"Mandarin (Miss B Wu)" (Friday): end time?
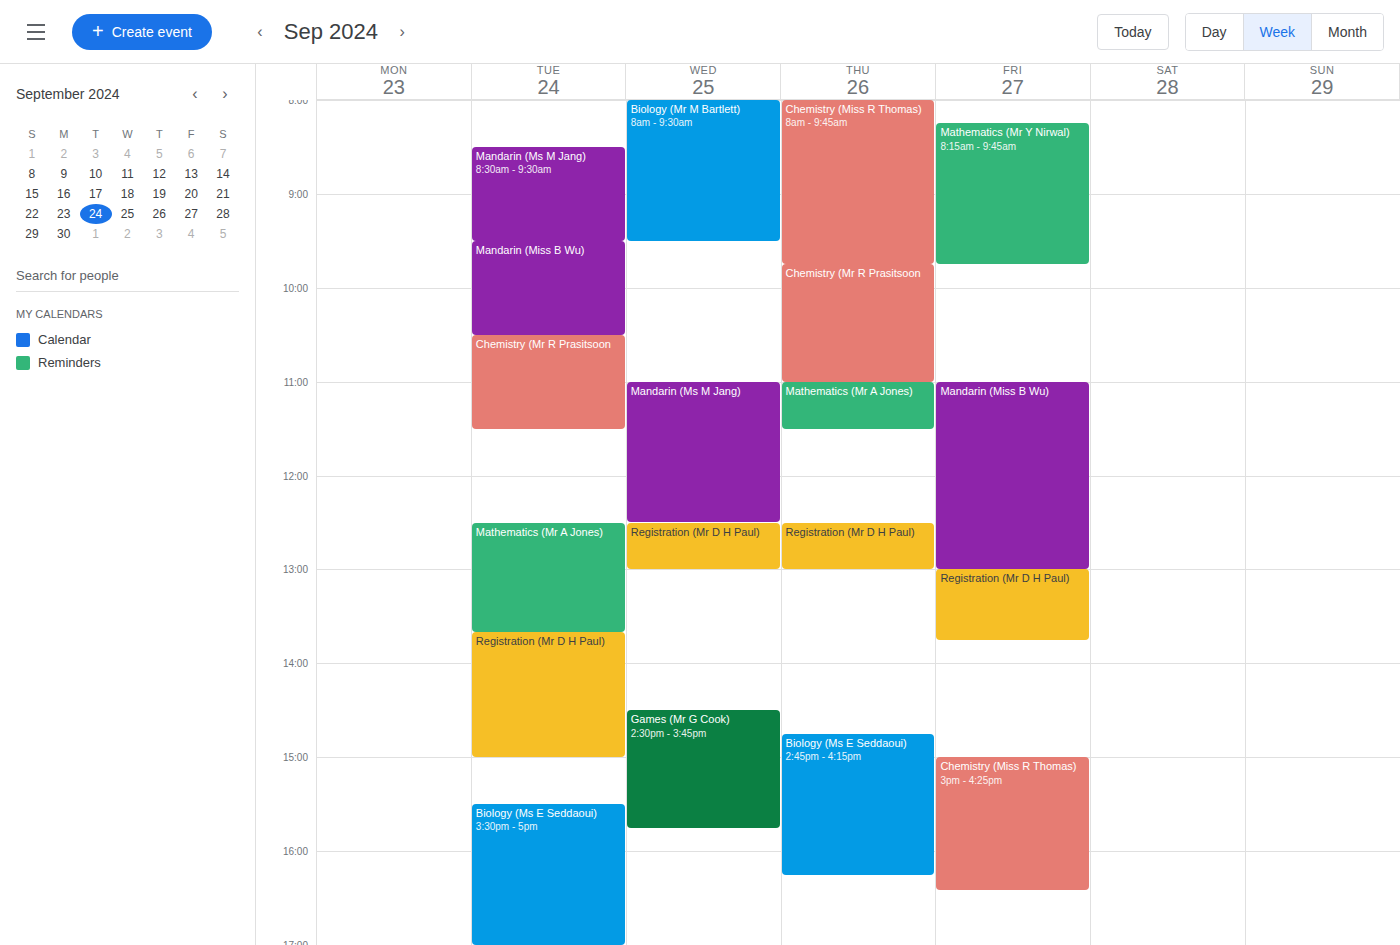
1:00 PM